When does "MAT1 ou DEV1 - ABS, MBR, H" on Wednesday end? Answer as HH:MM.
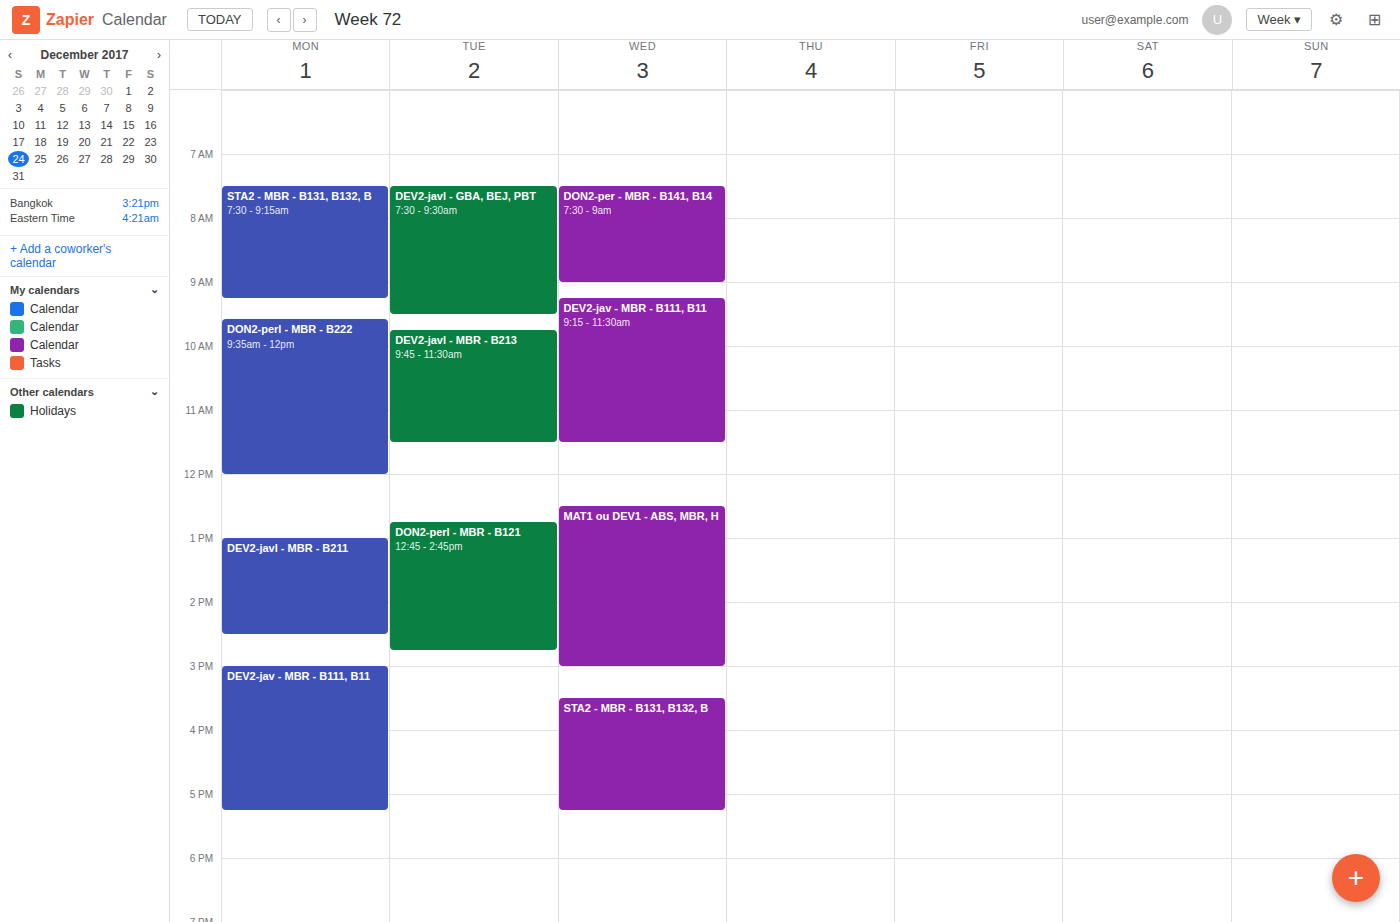
15:00